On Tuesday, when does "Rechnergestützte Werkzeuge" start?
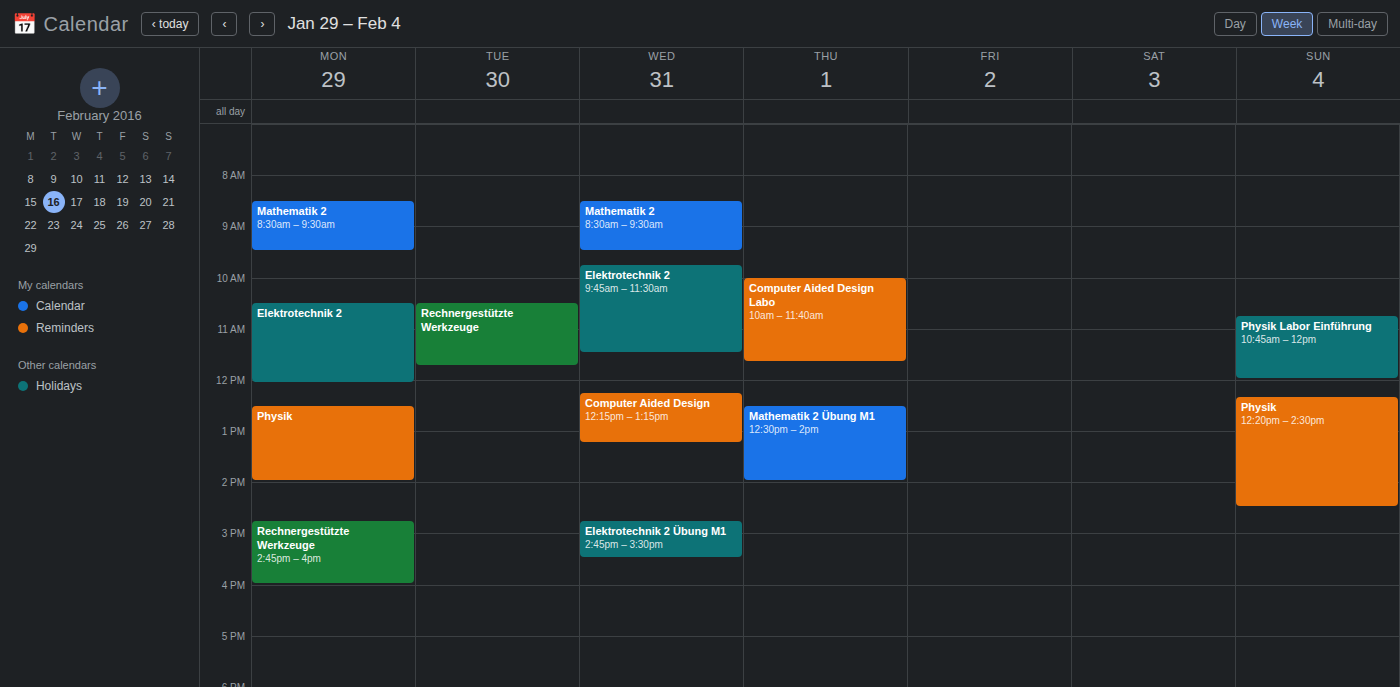
10:30 AM